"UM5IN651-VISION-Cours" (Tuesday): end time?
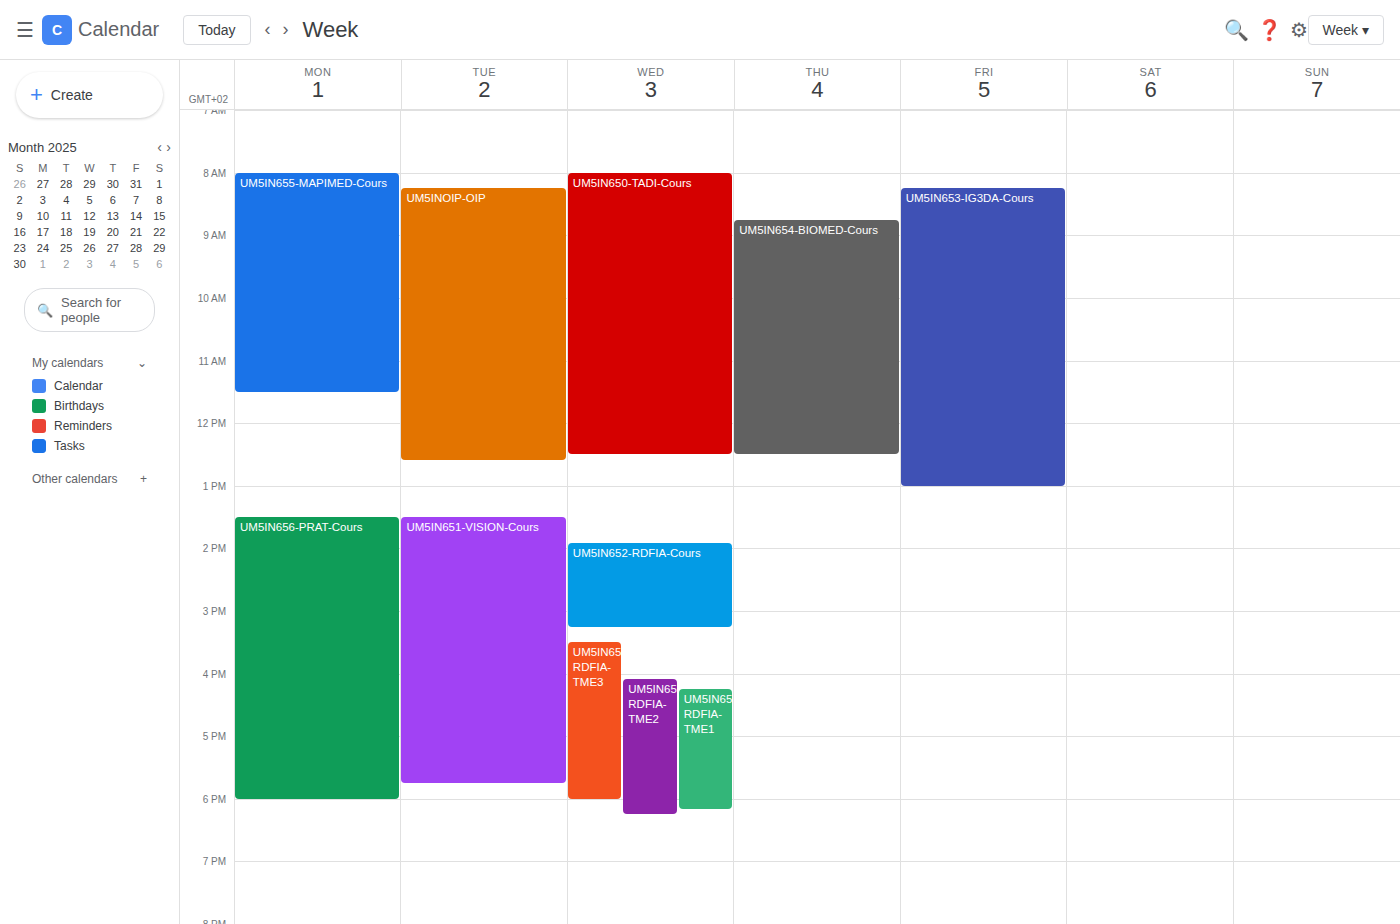
5:45 PM